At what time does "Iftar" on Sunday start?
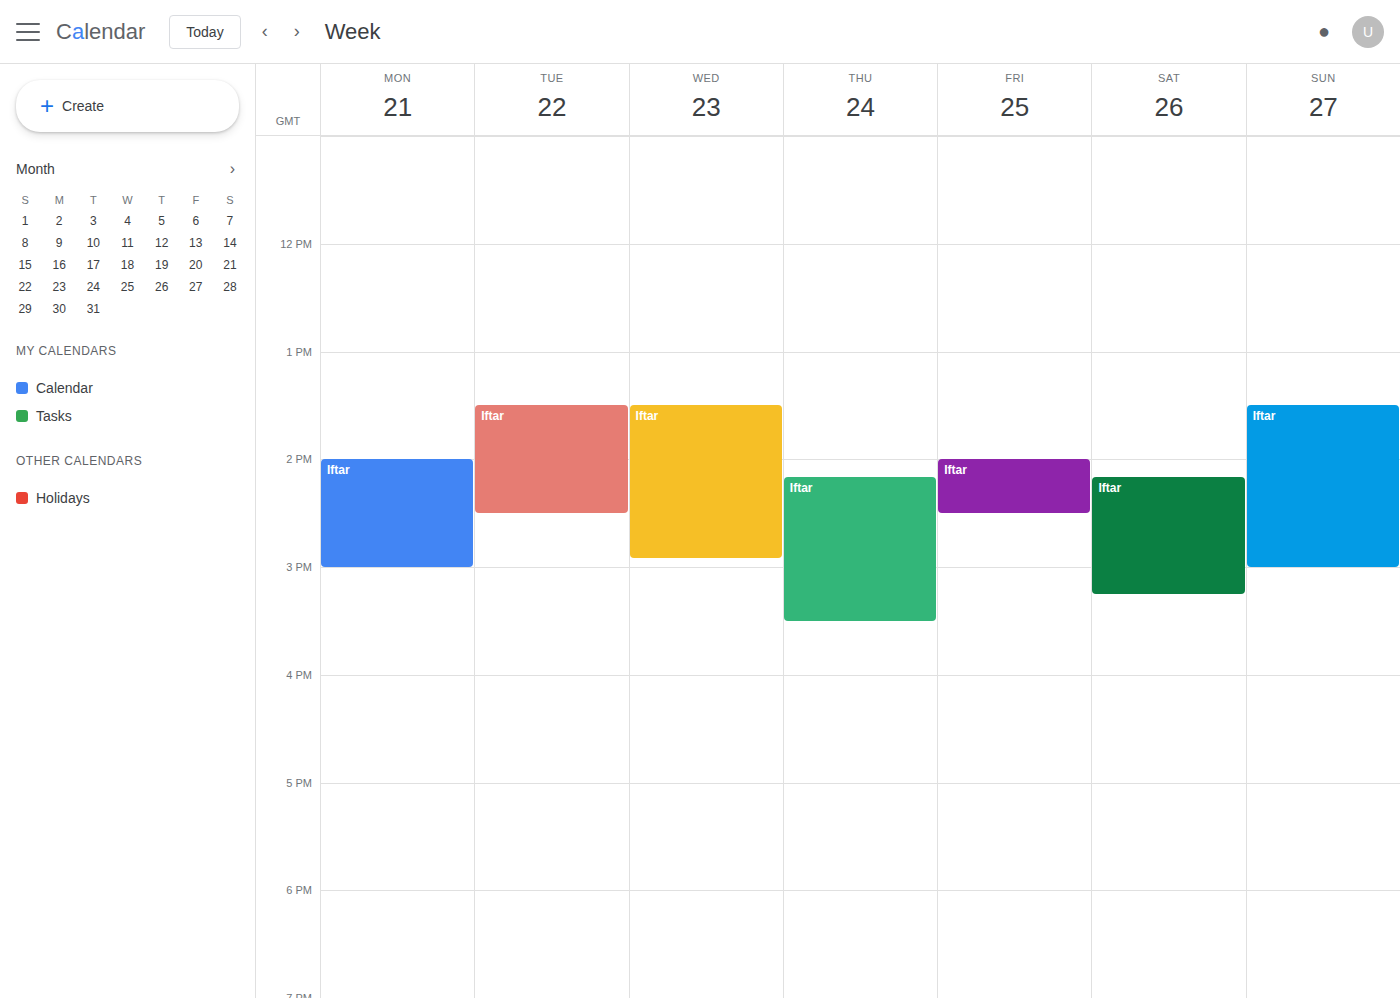
1:30 PM